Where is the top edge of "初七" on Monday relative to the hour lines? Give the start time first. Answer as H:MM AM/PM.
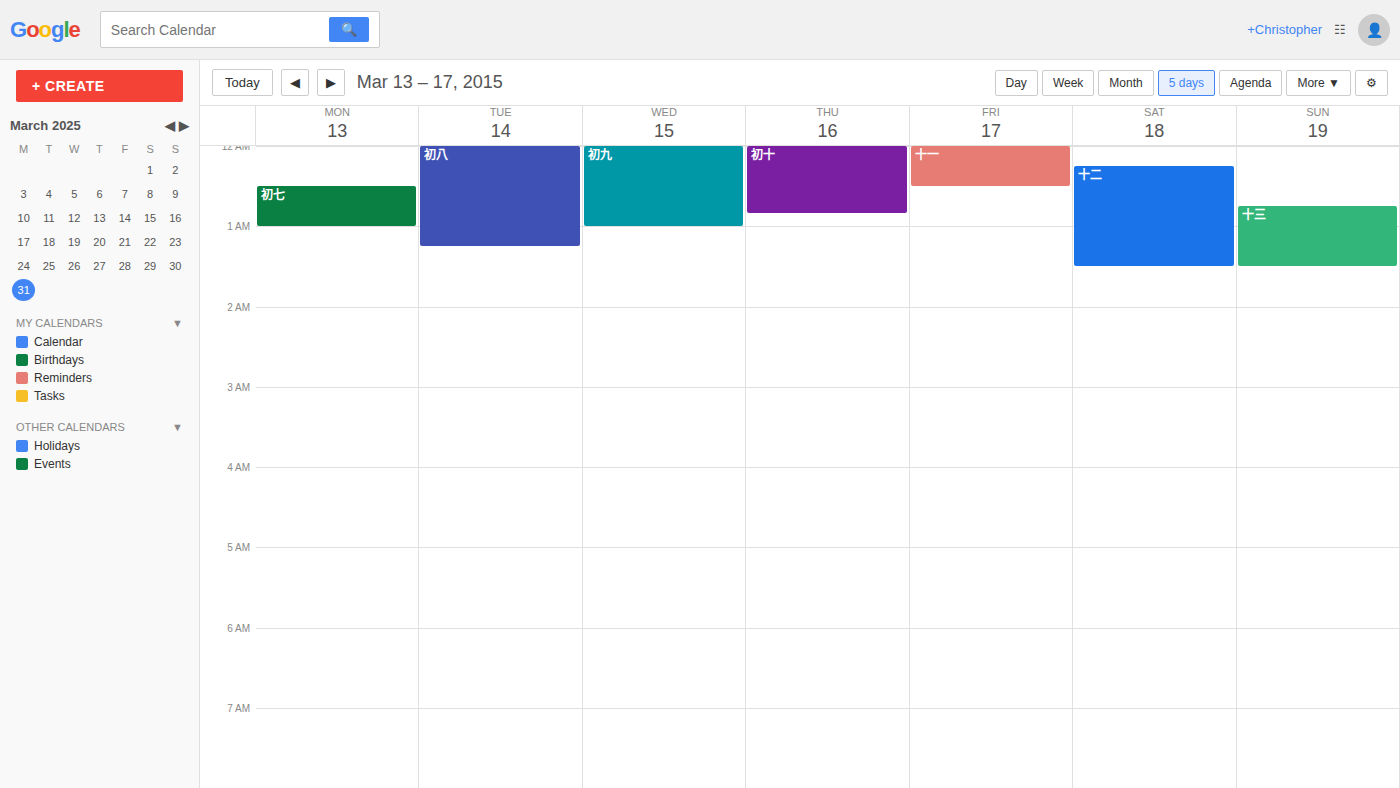
12:30 AM -- halfway between the 12 AM and 1 AM lines.